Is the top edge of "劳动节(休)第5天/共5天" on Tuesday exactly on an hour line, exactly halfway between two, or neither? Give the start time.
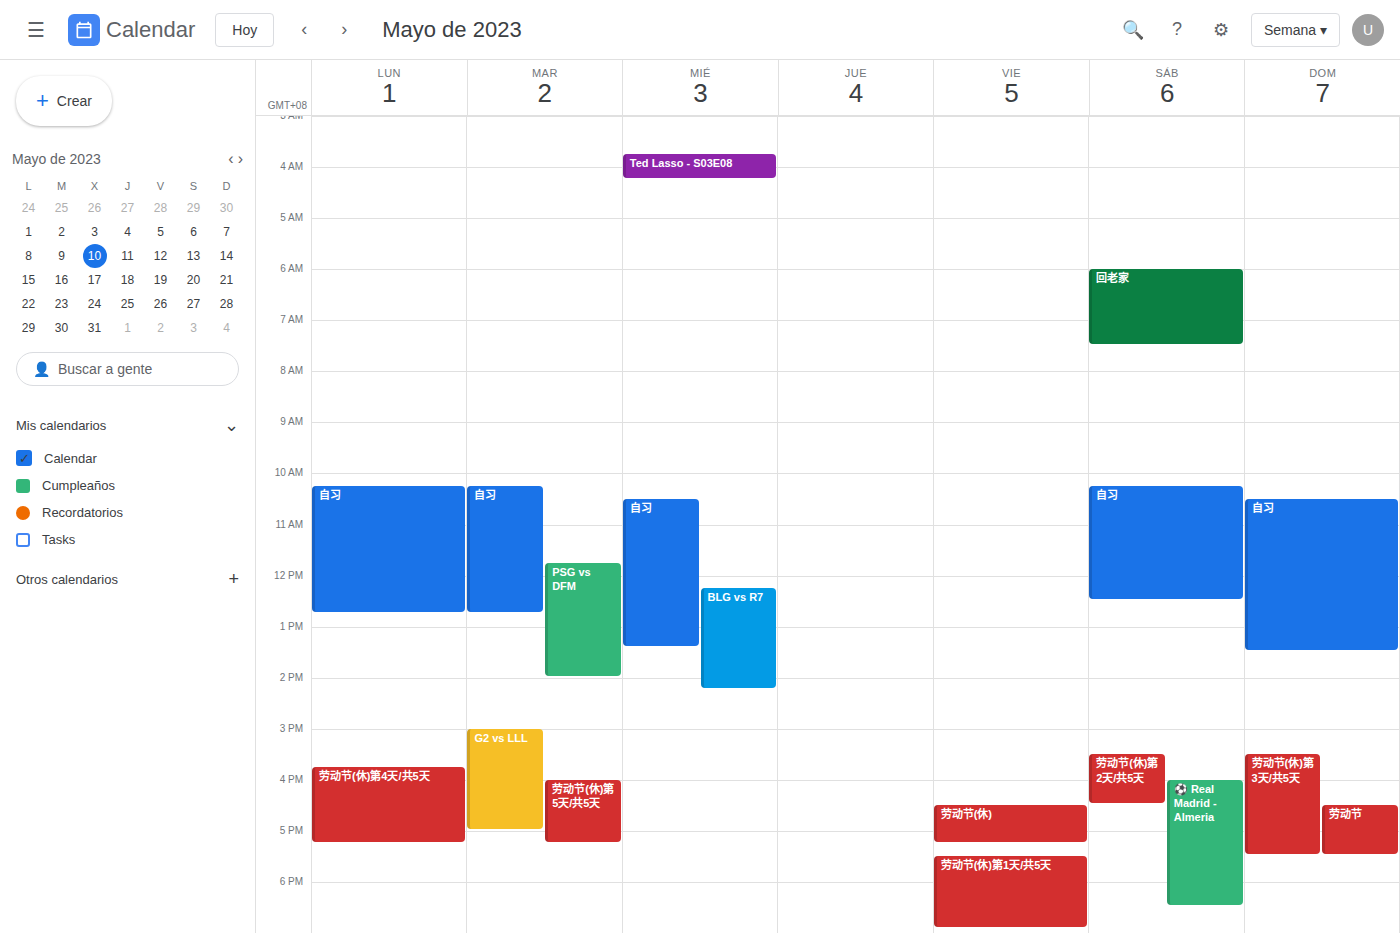
4:00 PM -- exactly on the 4 PM line.